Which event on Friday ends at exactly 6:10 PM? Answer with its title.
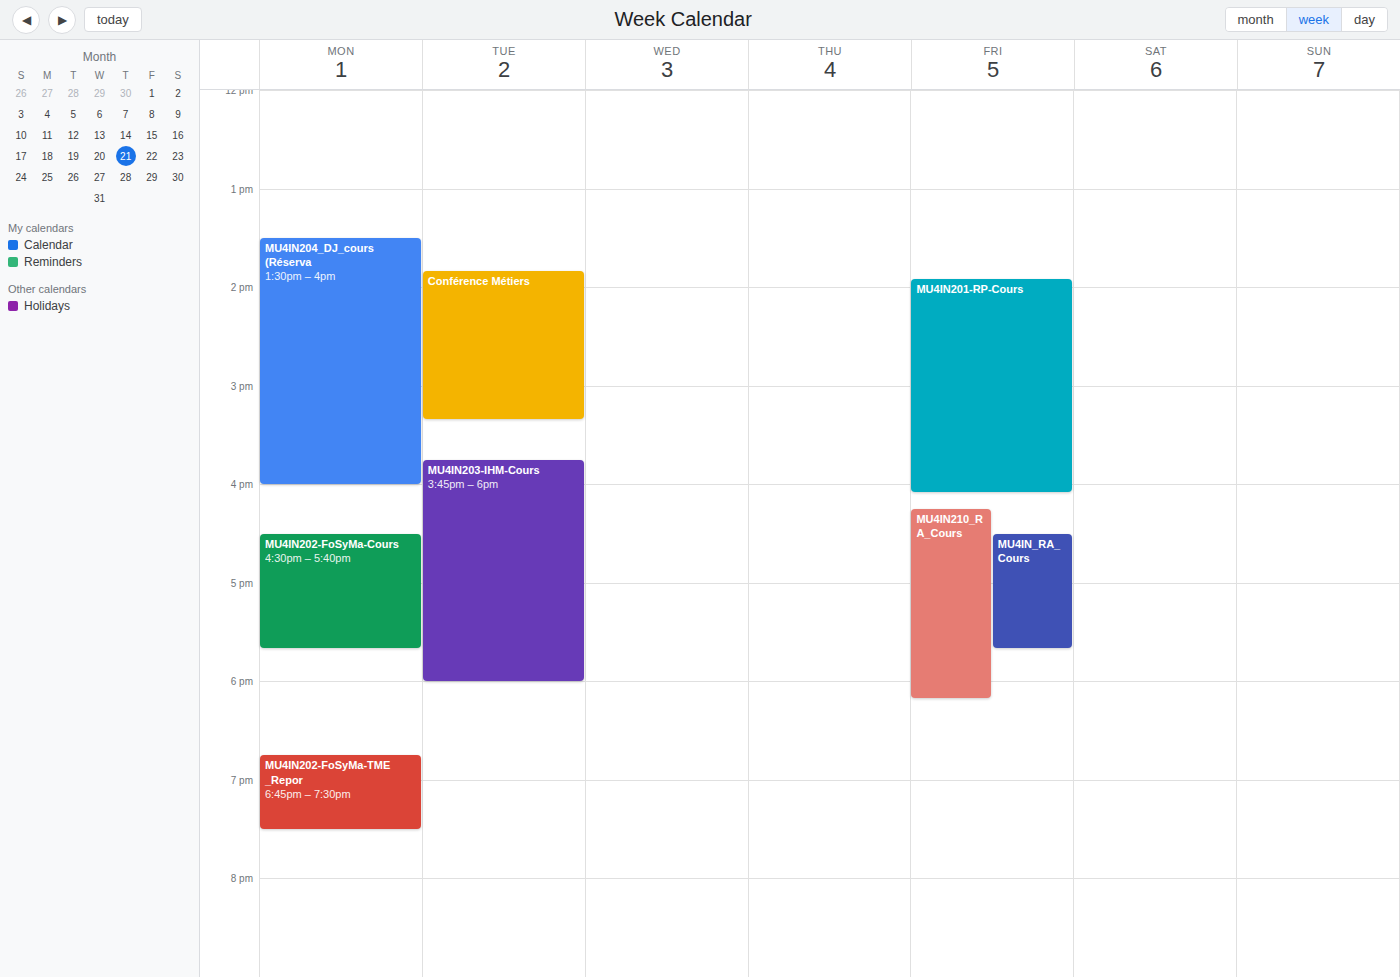
"MU4IN210_RA_Cours"